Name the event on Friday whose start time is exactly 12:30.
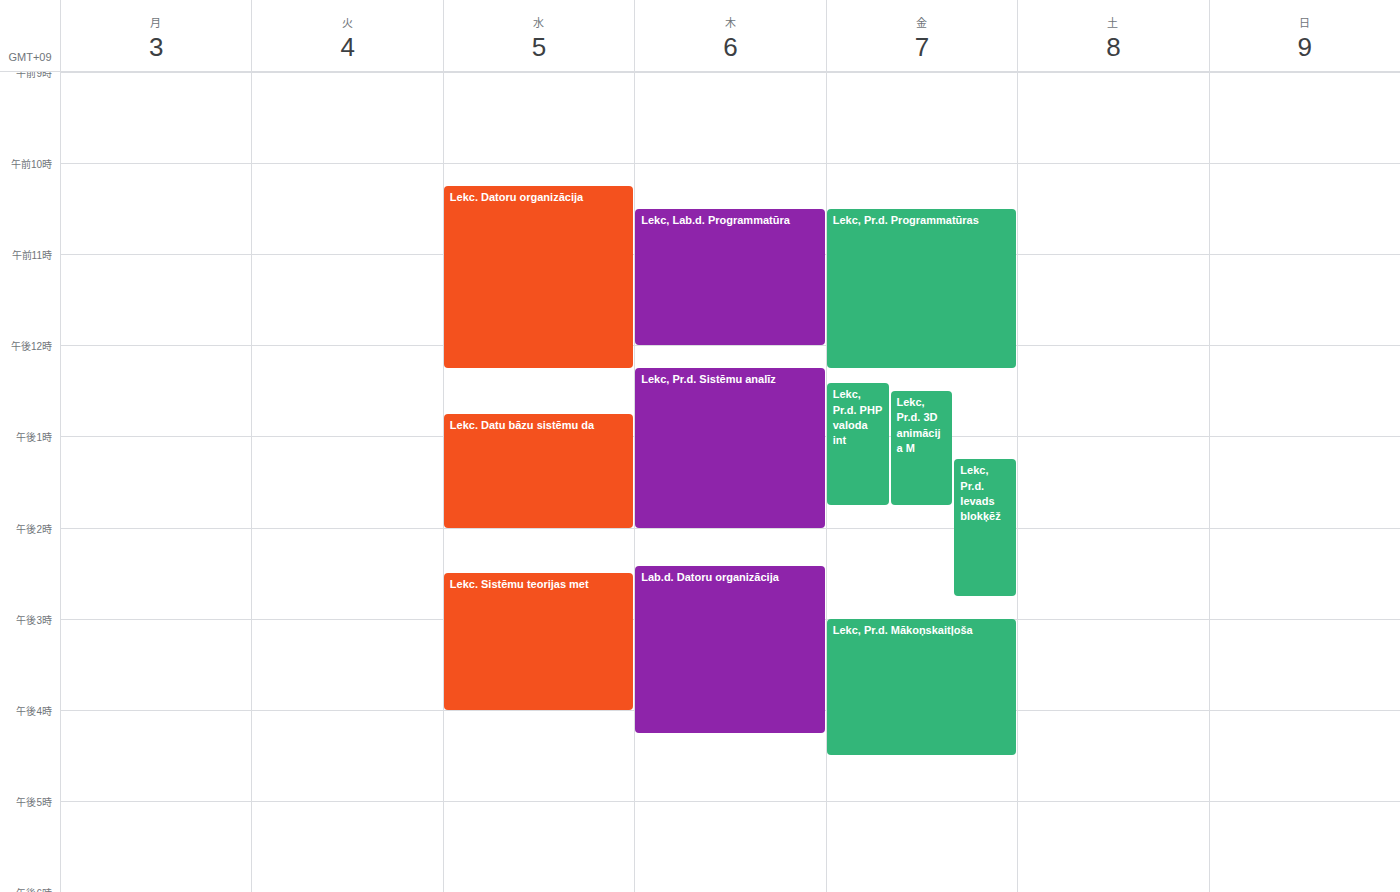
"Lekc, Pr.d. 3D animācija M"